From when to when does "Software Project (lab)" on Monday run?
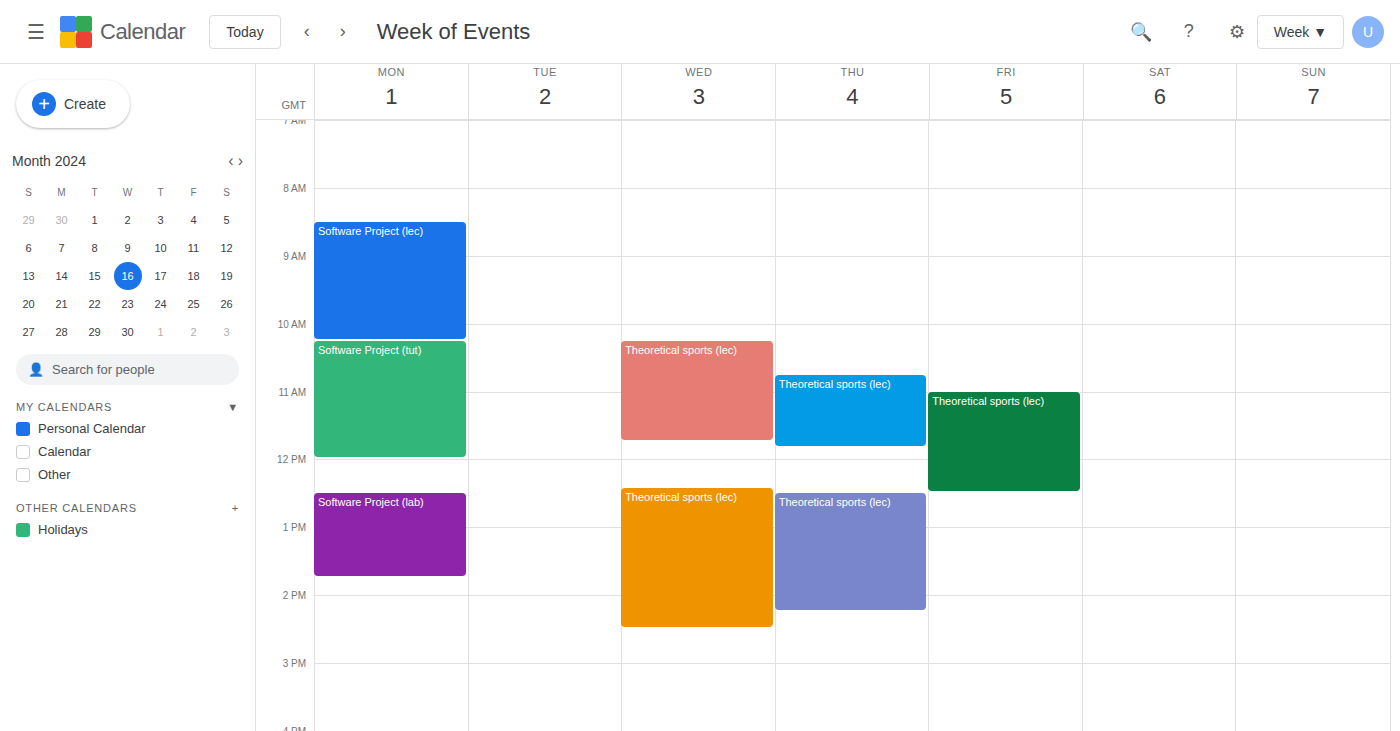
12:30 PM to 1:45 PM